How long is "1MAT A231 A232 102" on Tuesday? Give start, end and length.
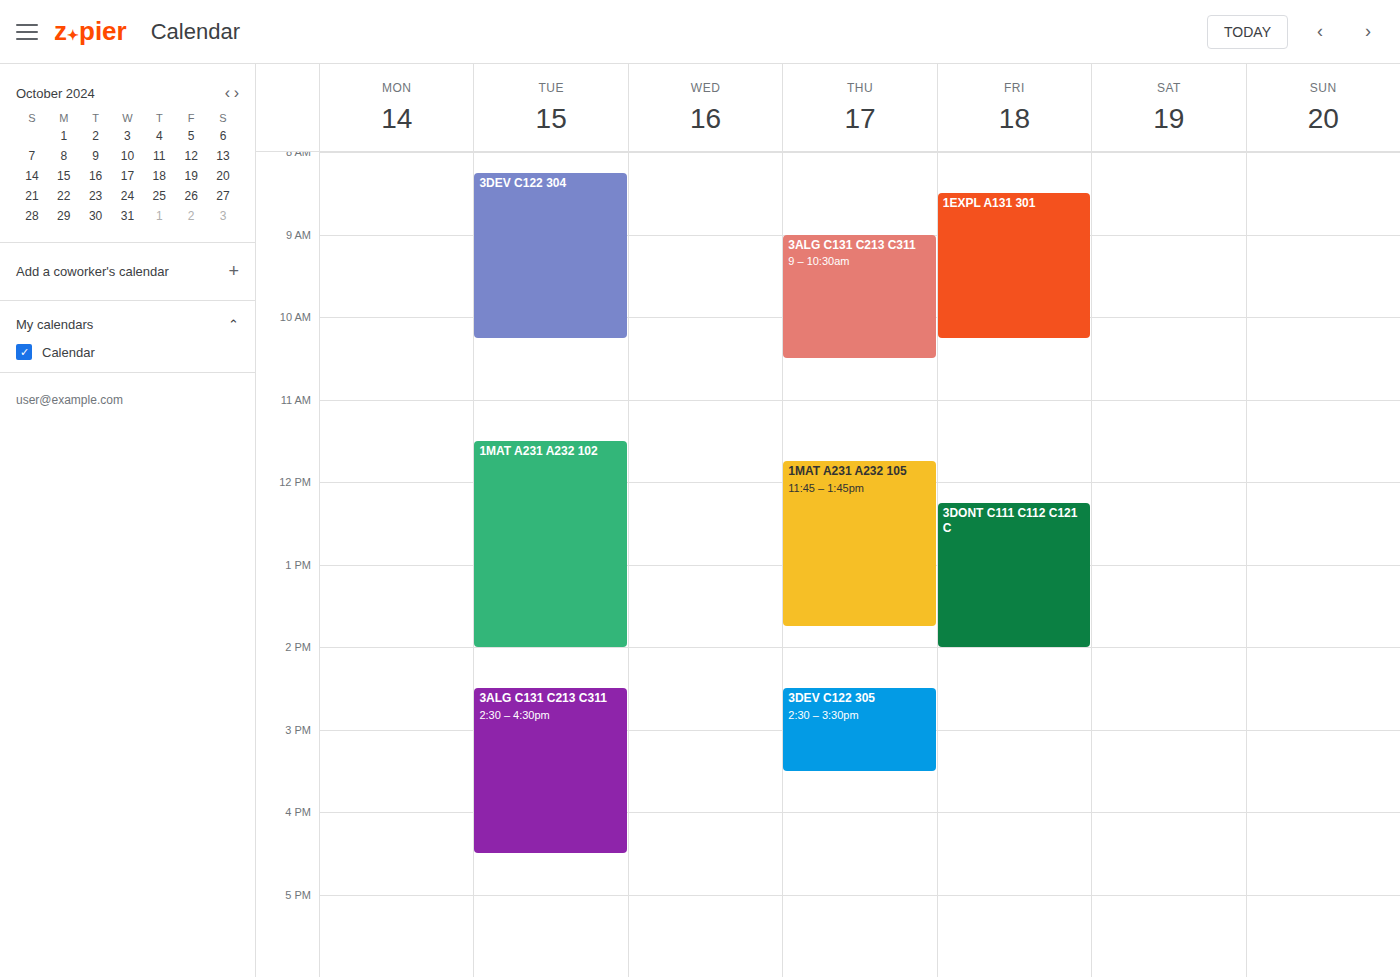
11:30 AM to 2:00 PM, 2 hours 30 minutes